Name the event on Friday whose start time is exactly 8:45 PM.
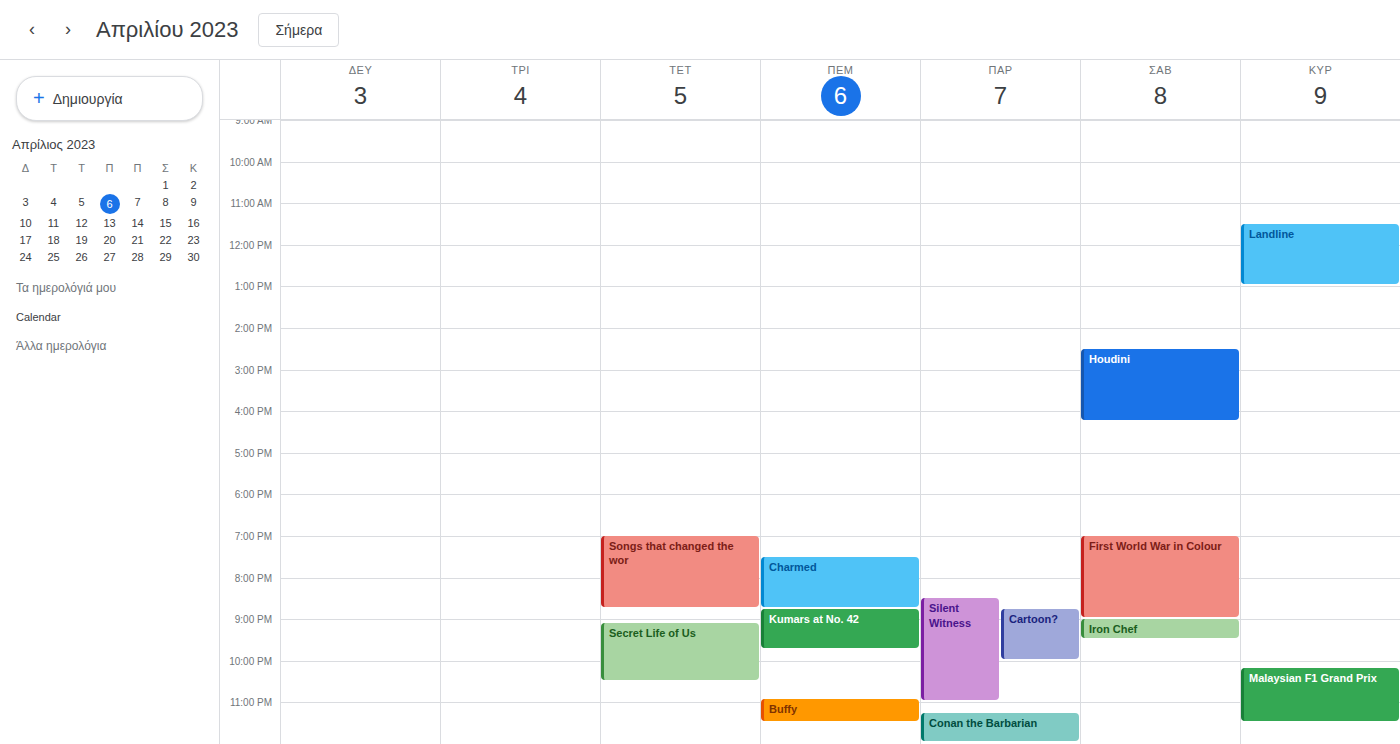
"Cartoon?"